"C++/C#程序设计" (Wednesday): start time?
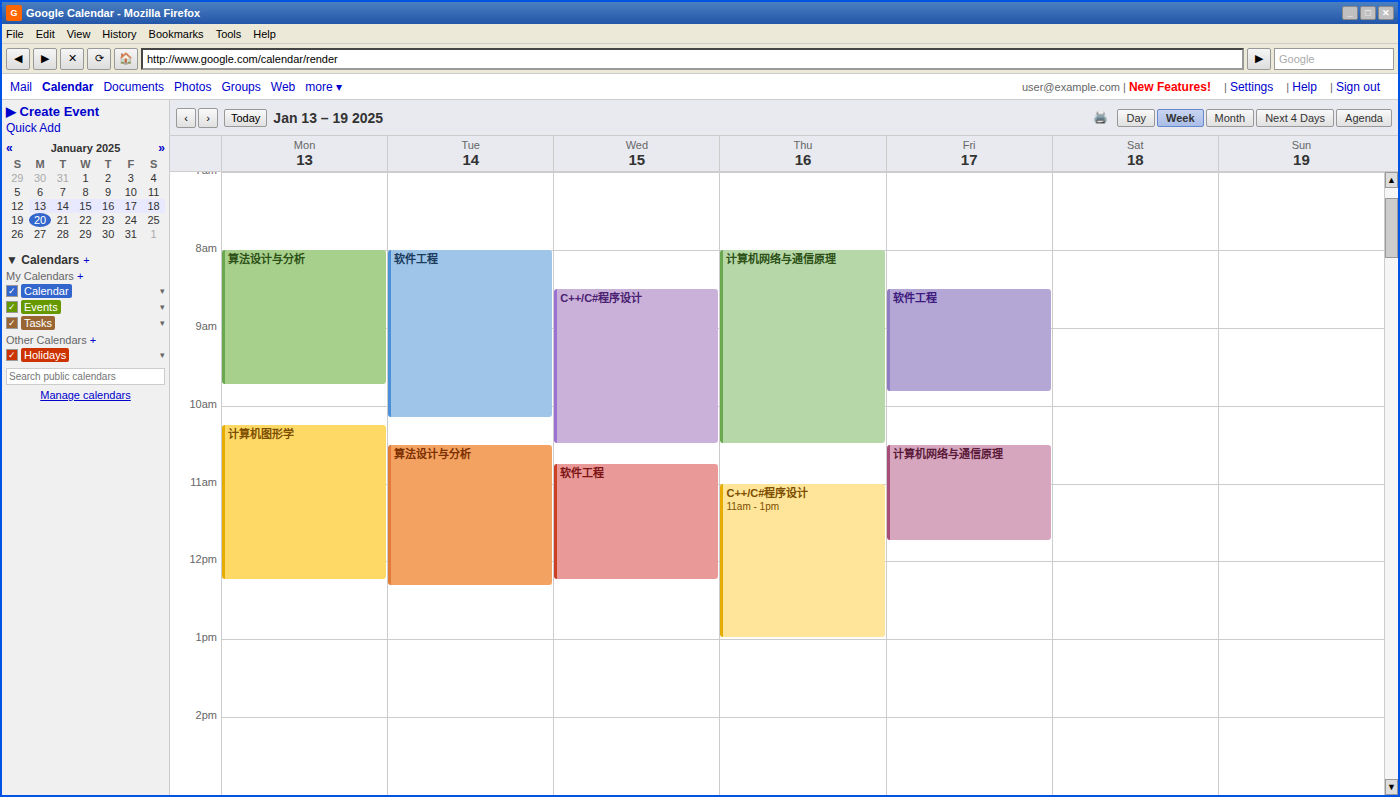
08:30